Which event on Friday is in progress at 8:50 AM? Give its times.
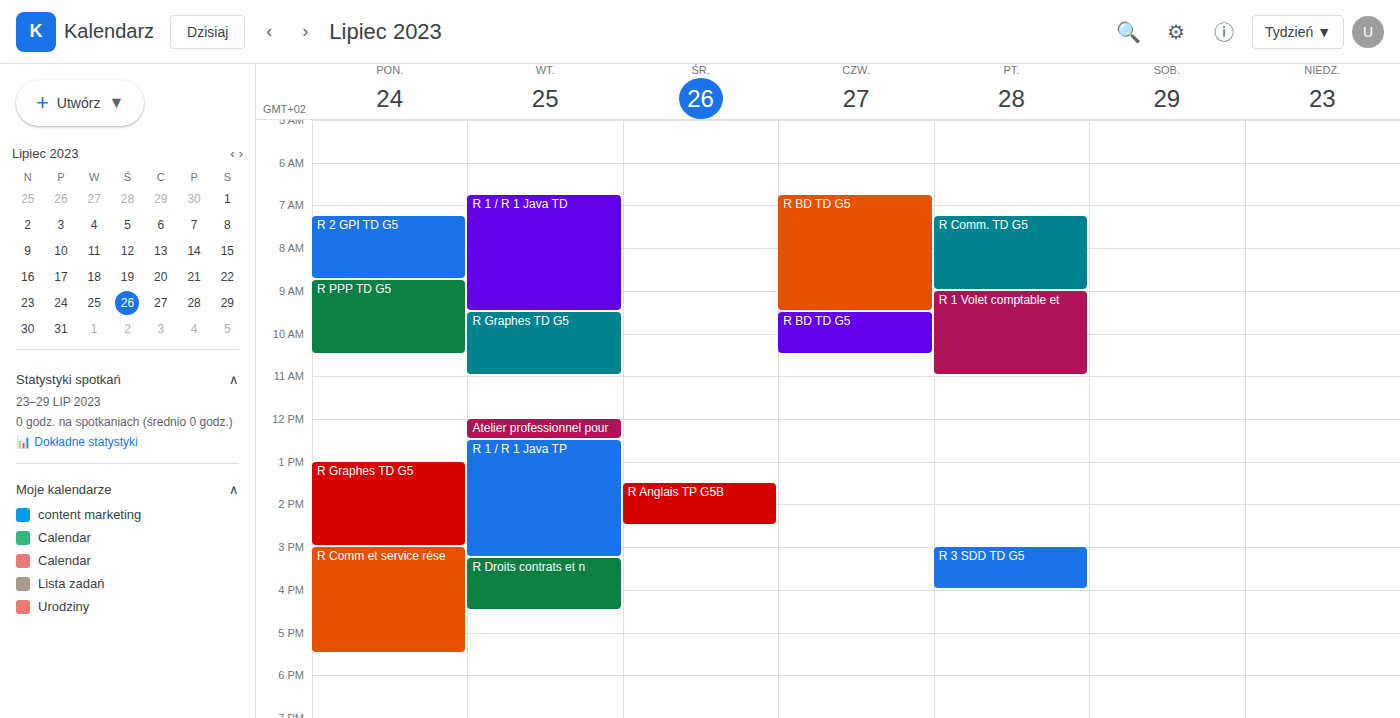
"R Comm. TD G5", 7:15 AM to 9:00 AM